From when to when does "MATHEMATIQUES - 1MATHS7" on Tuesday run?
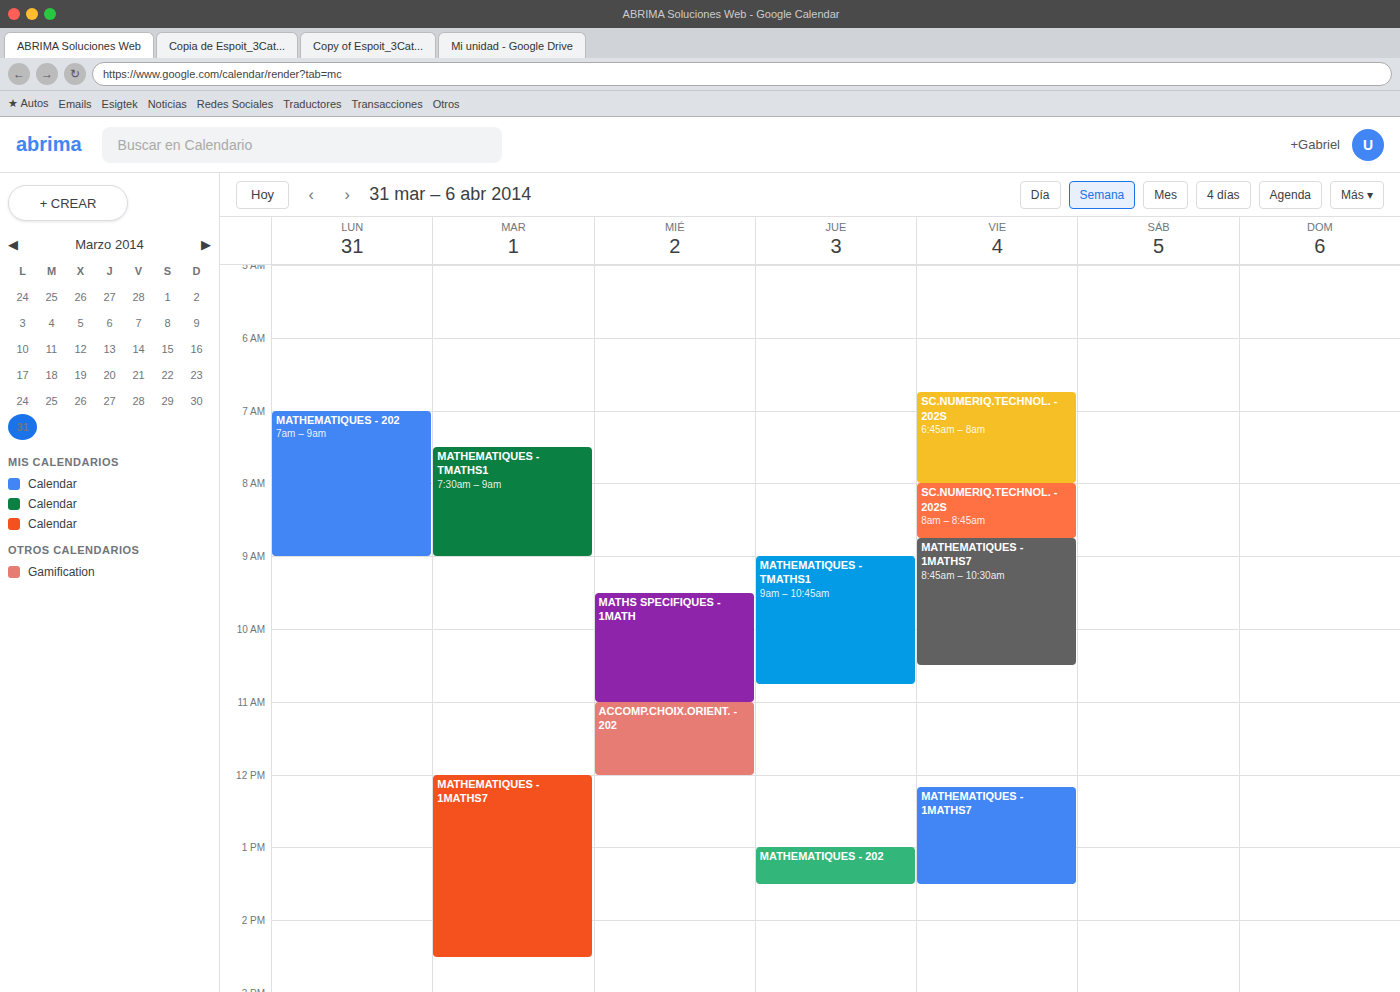
12:00 PM to 2:30 PM